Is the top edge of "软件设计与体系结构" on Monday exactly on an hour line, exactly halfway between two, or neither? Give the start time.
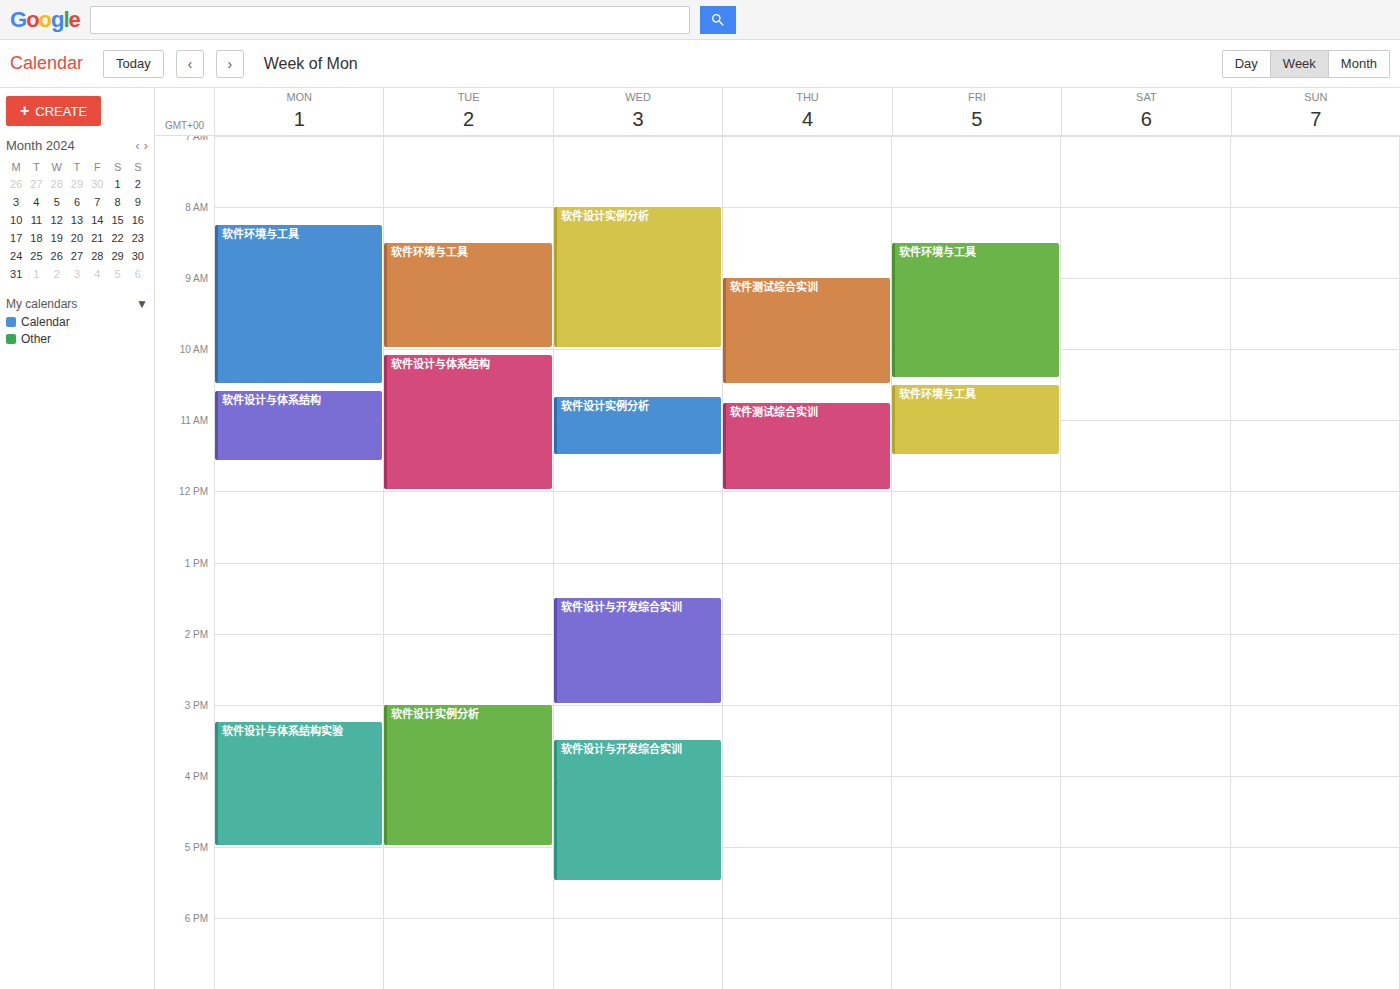
10:35 AM -- neither: 35 minutes below the 10 AM line and 25 minutes above the 11 AM line.